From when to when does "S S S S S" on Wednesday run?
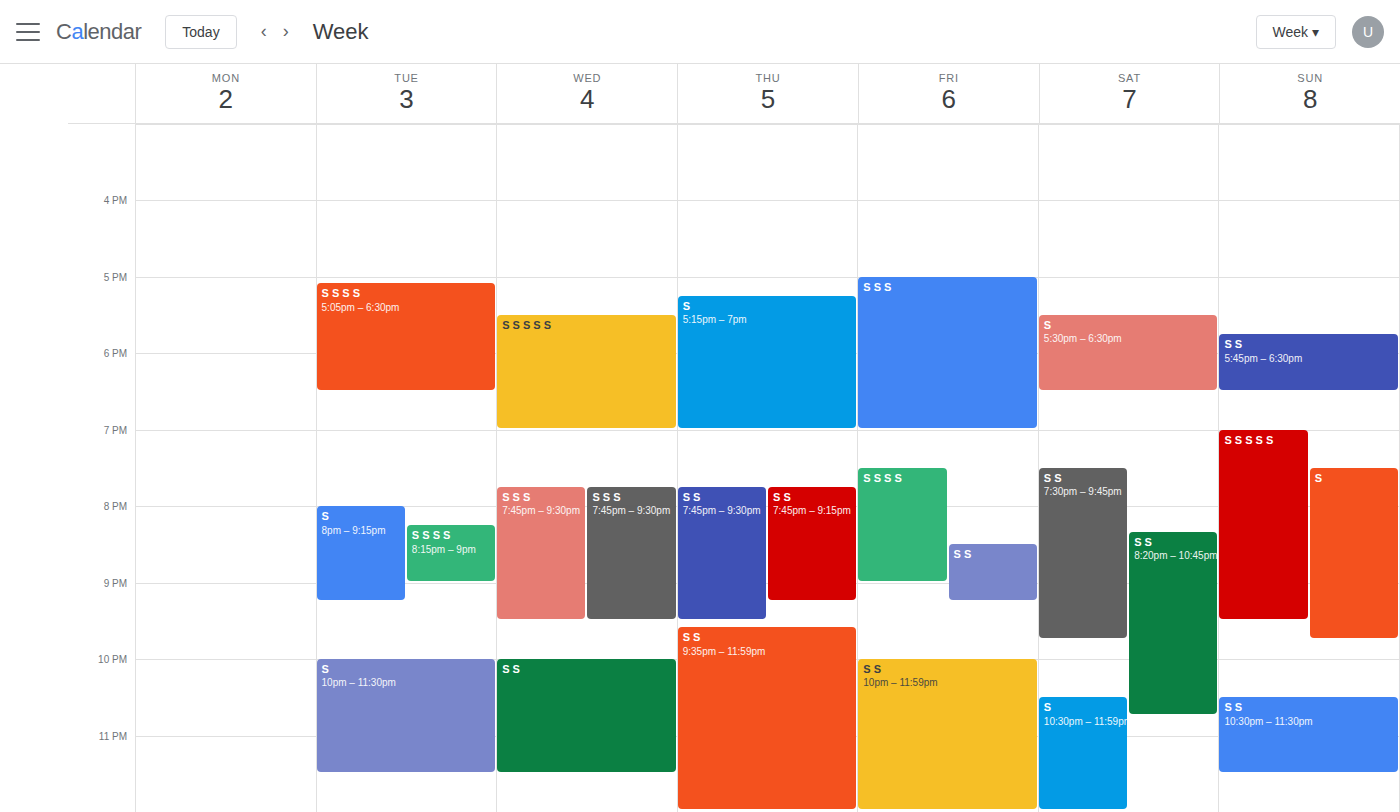
17:30 to 19:00